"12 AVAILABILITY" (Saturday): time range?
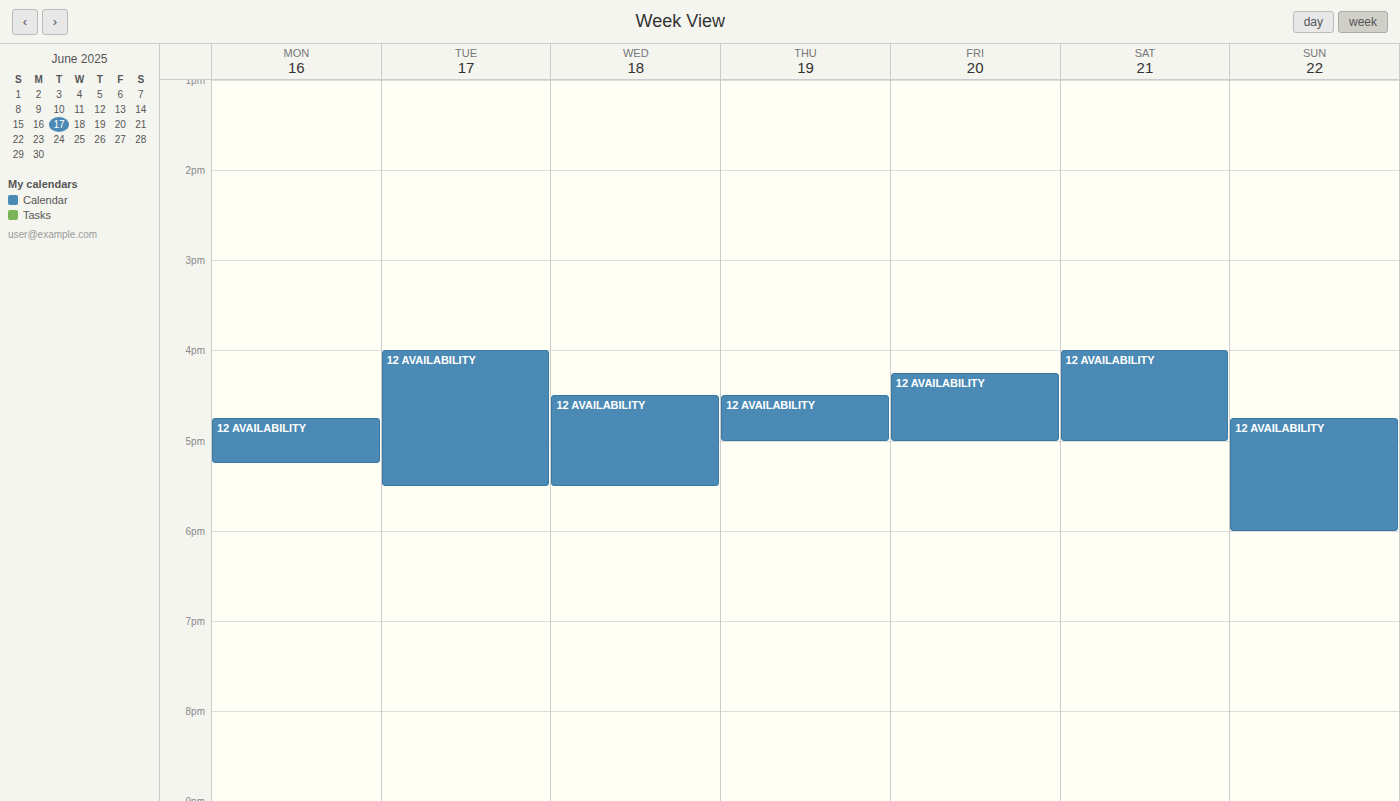
4:00 PM to 5:00 PM